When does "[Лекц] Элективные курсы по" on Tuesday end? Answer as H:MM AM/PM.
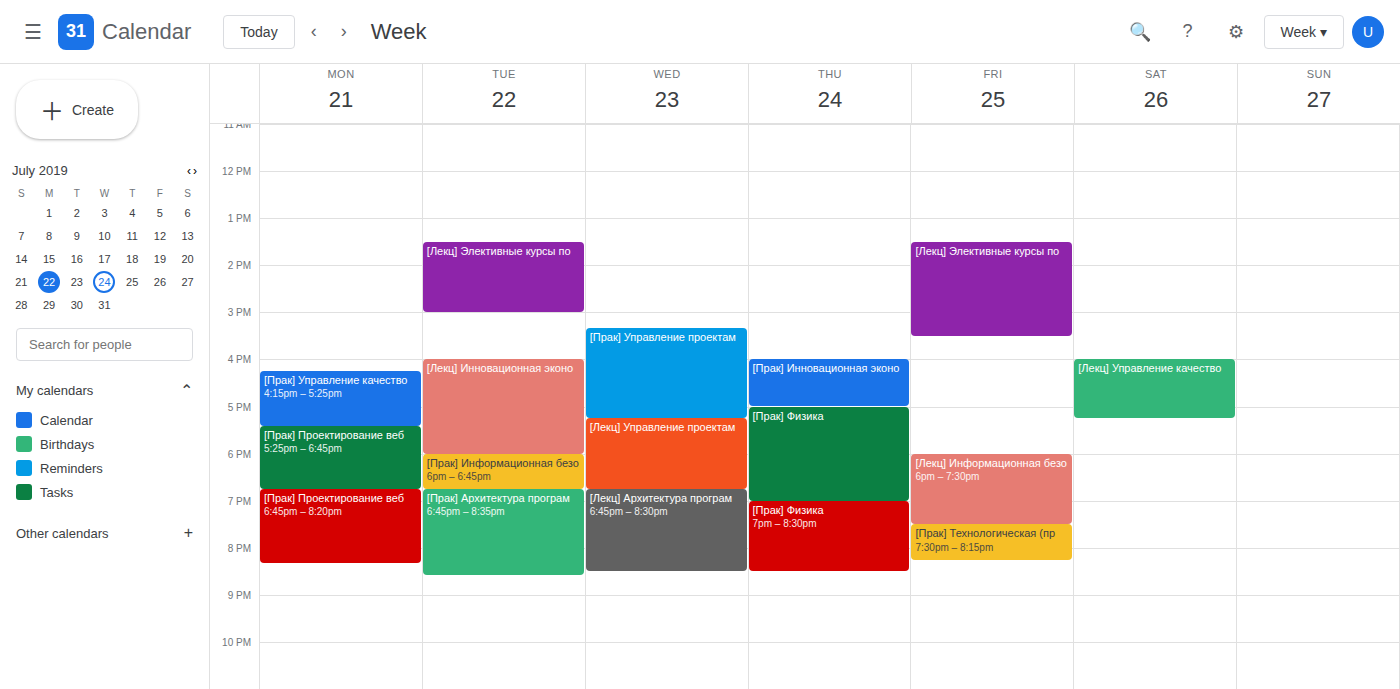
3:00 PM